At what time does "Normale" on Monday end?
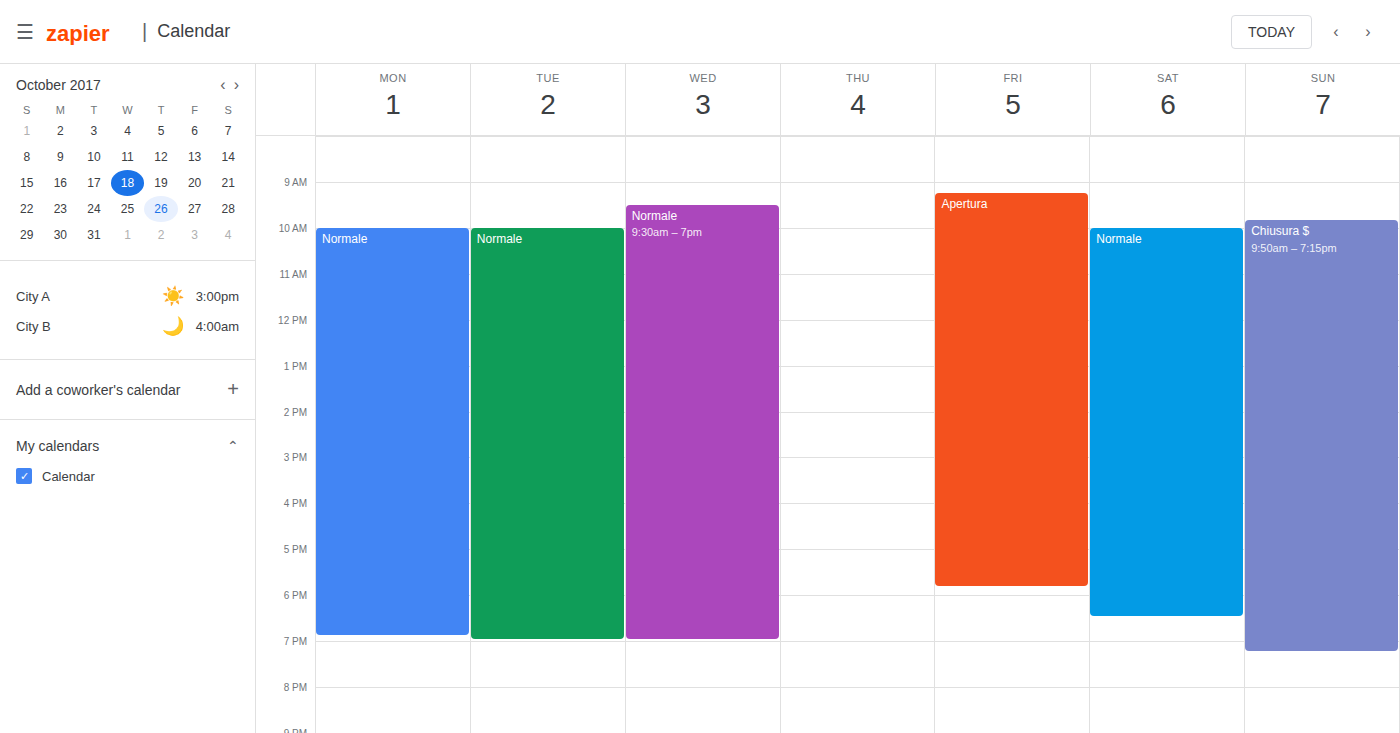
6:55 PM